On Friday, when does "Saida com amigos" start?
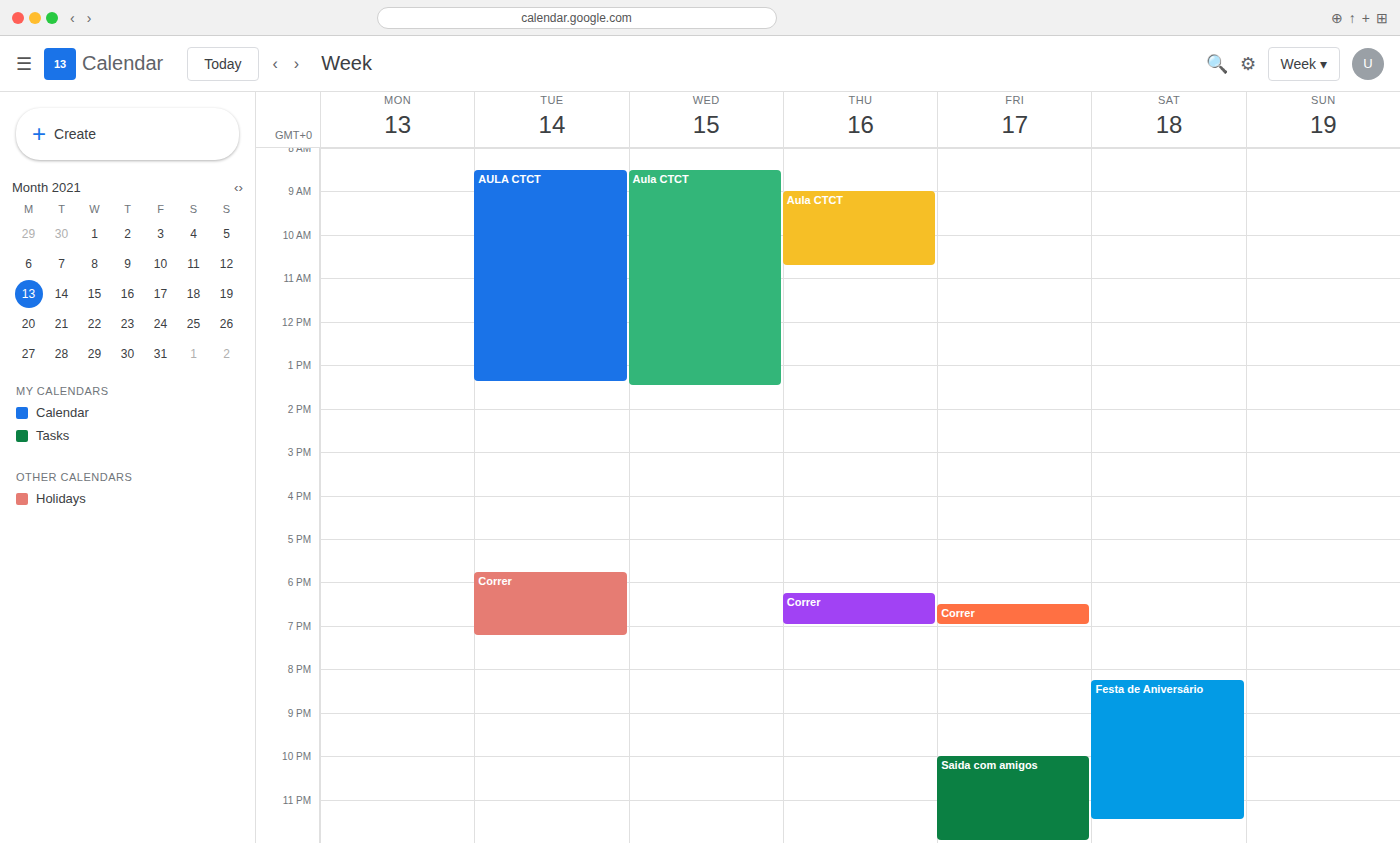
10:00 PM